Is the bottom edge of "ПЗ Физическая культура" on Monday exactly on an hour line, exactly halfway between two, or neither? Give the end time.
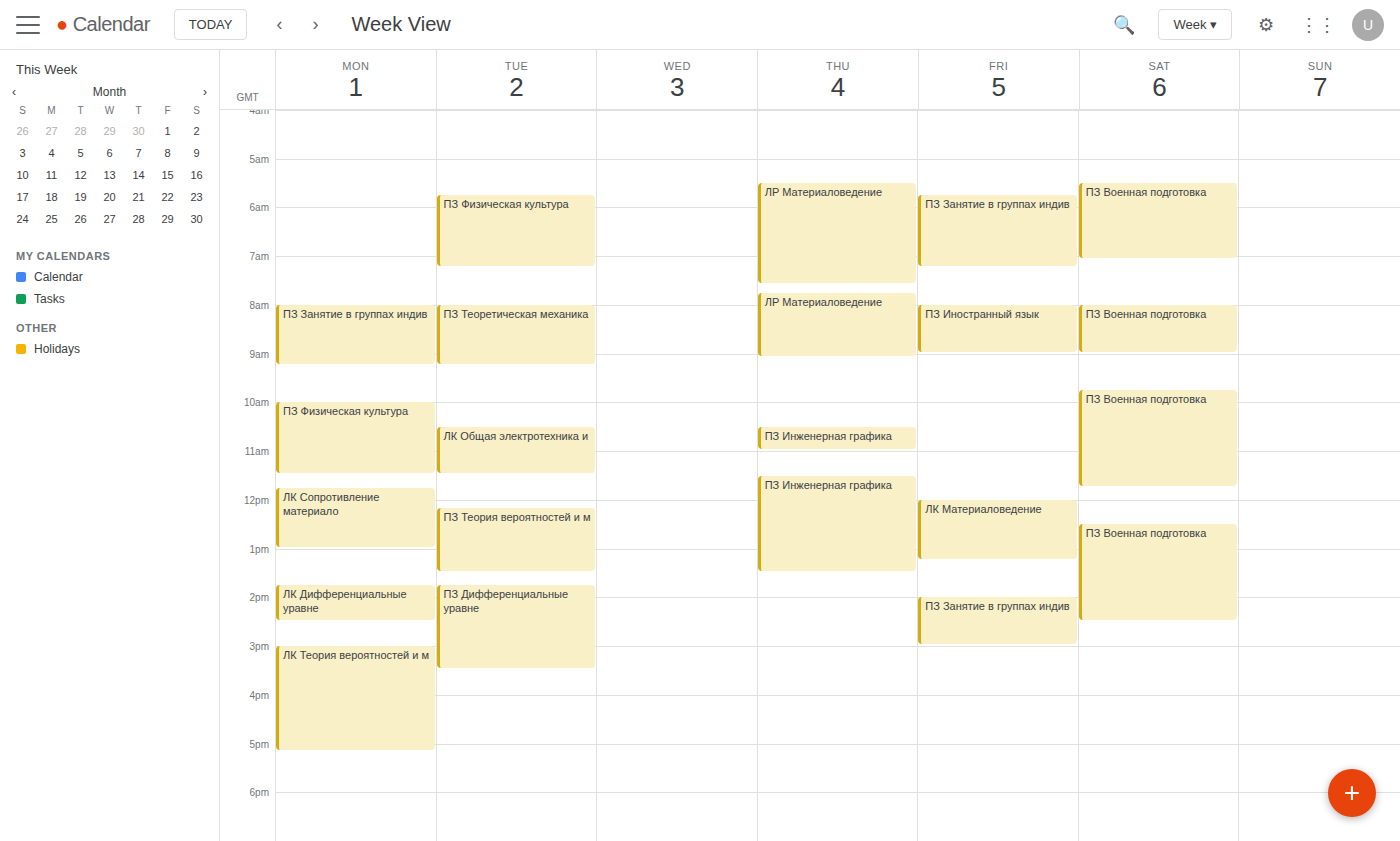
11:30 AM -- halfway between the 11 AM and 12 PM lines.